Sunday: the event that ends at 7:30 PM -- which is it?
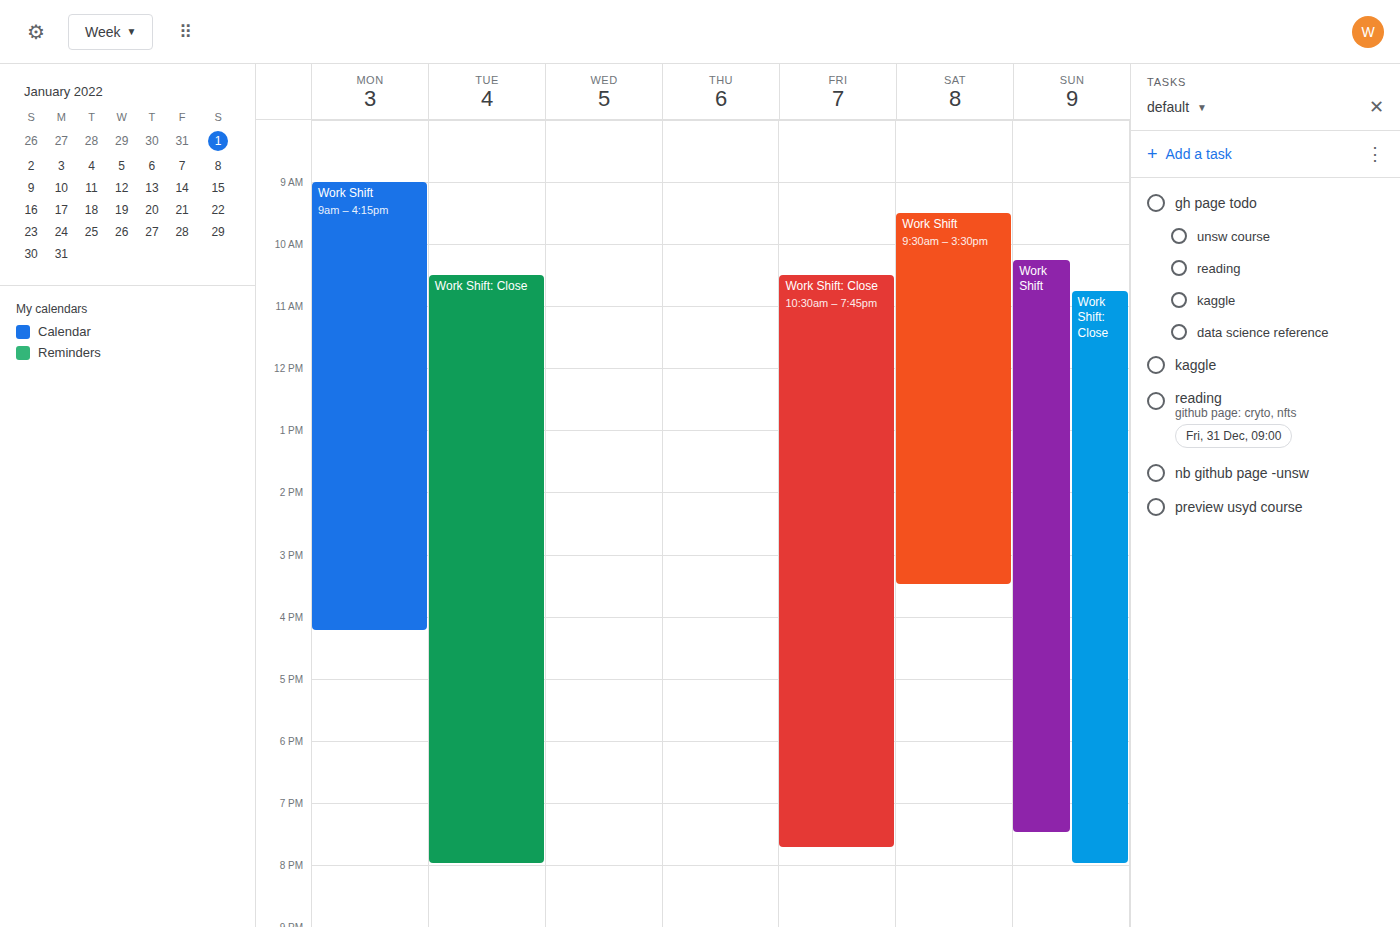
"Work Shift"